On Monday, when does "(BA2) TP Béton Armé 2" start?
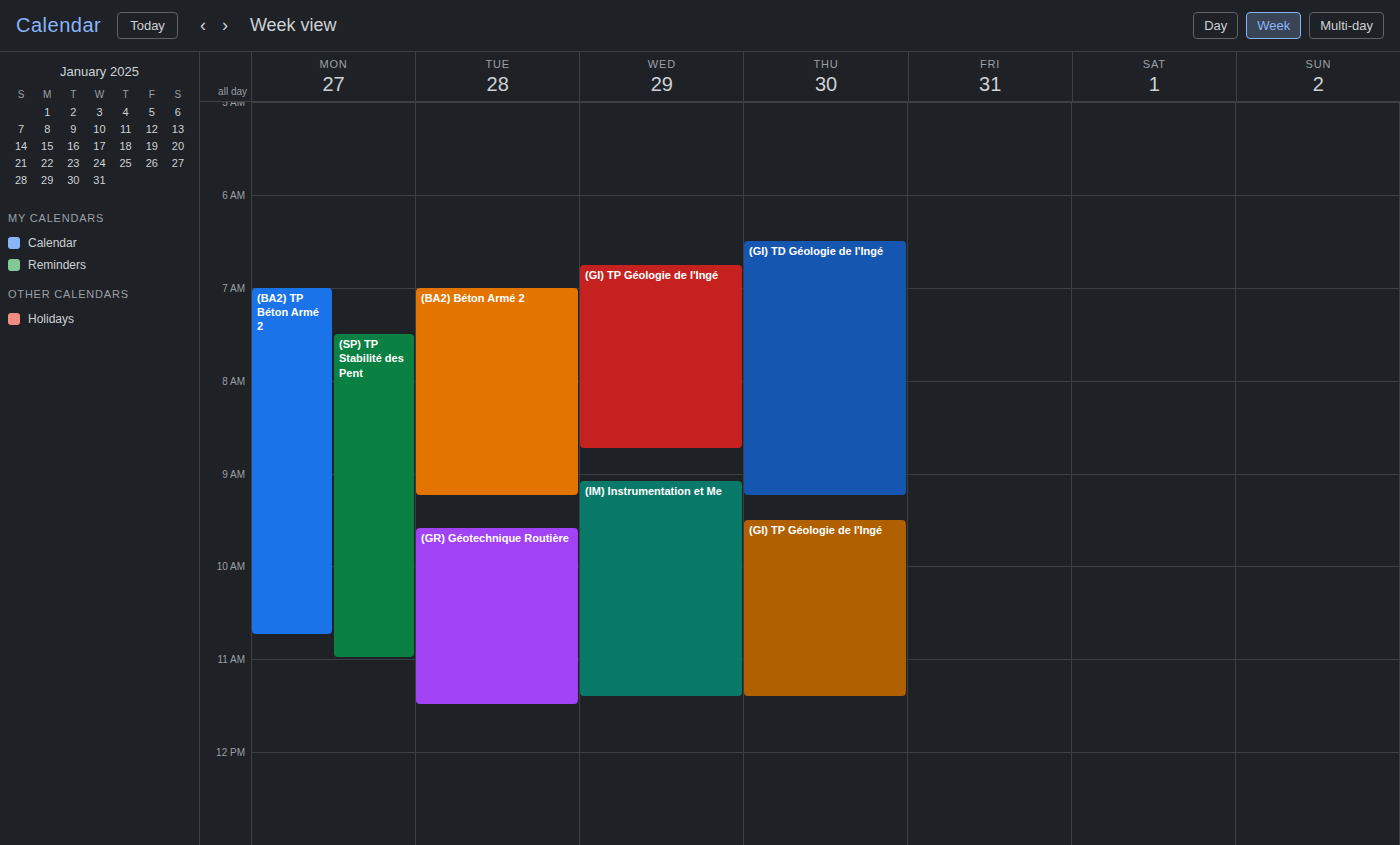
7:00 AM